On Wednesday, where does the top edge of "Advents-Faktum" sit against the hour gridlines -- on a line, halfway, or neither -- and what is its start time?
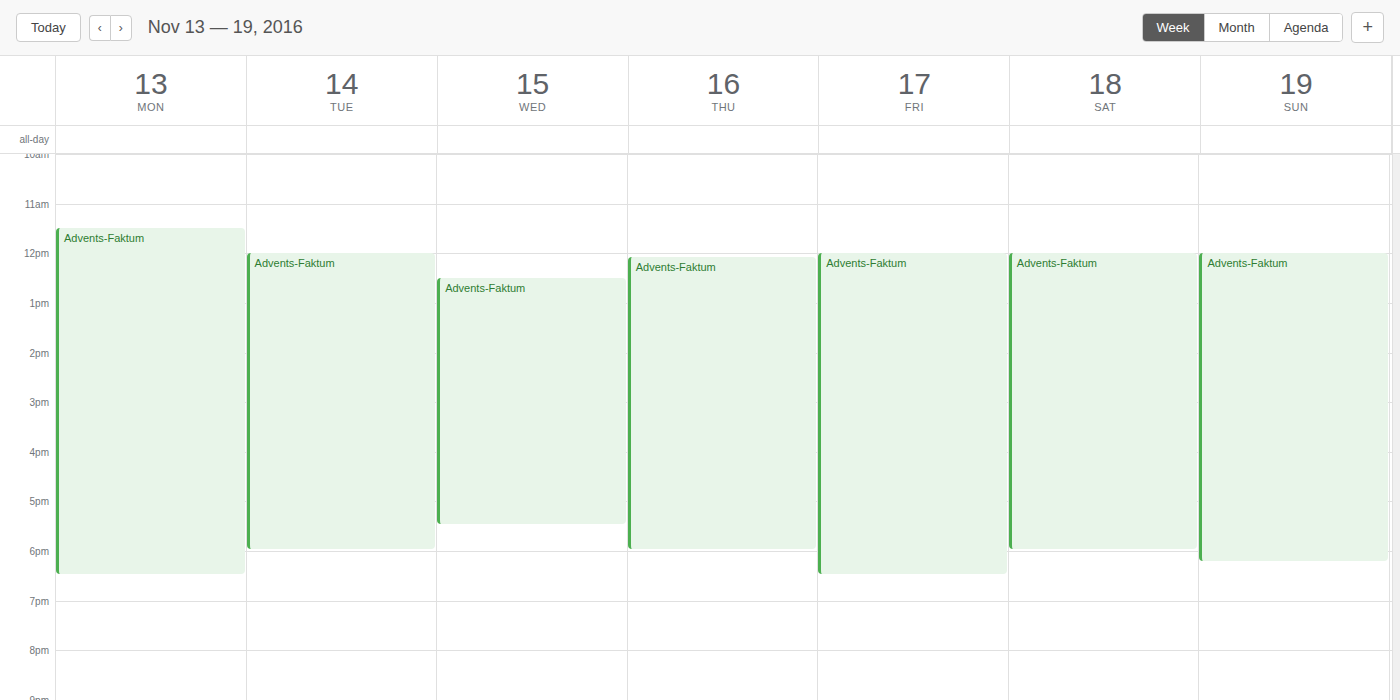
12:30 PM -- halfway between the 12 PM and 1 PM lines.